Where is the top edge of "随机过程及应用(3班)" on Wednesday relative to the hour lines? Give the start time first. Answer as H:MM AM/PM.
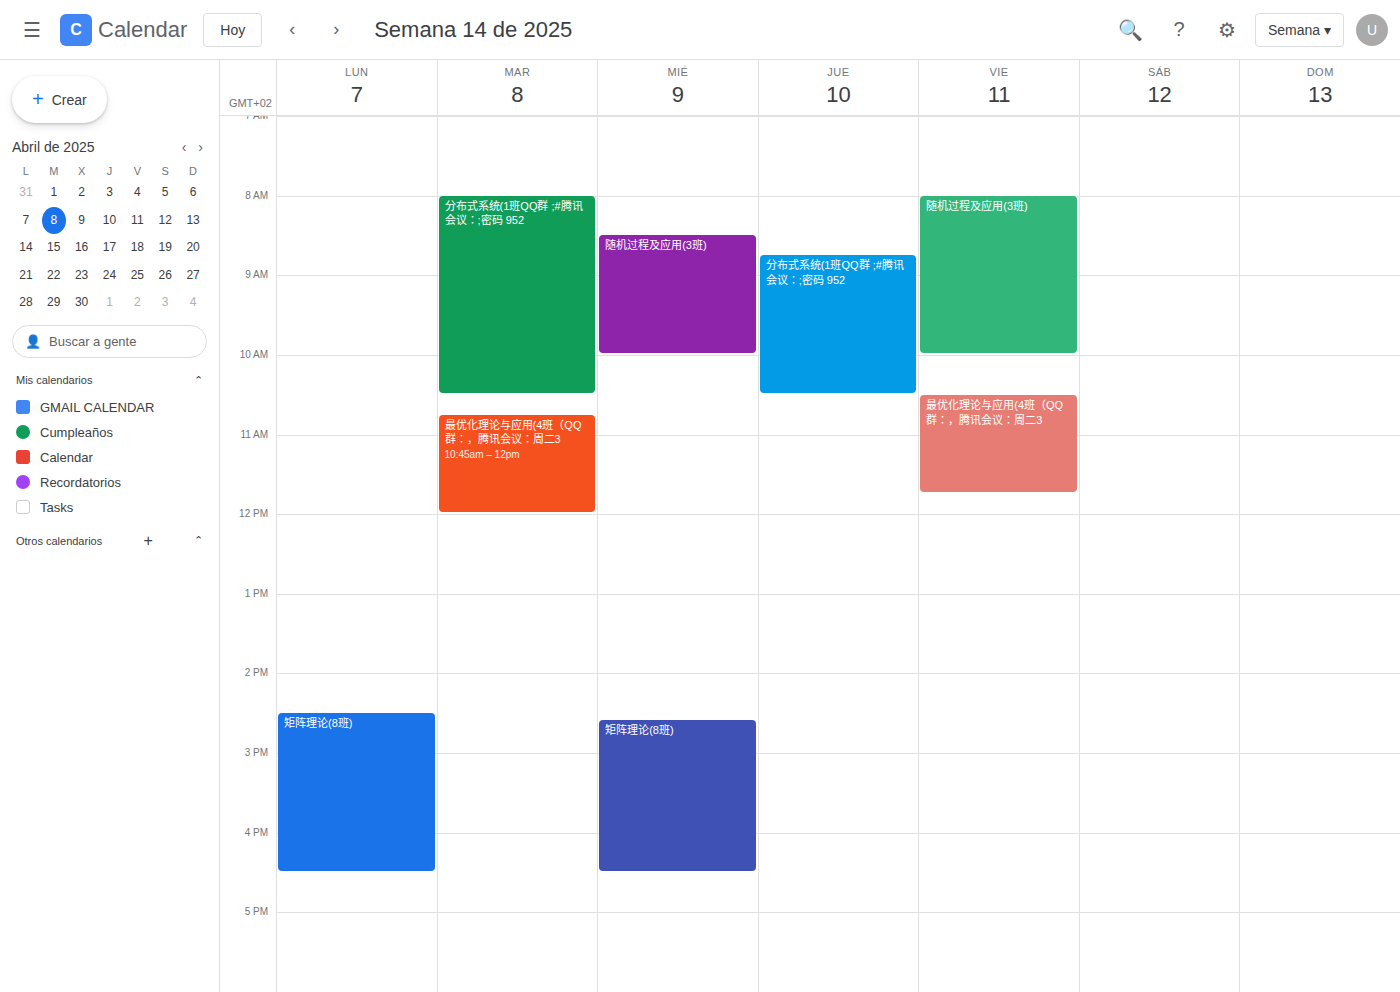
8:30 AM -- halfway between the 8 AM and 9 AM lines.